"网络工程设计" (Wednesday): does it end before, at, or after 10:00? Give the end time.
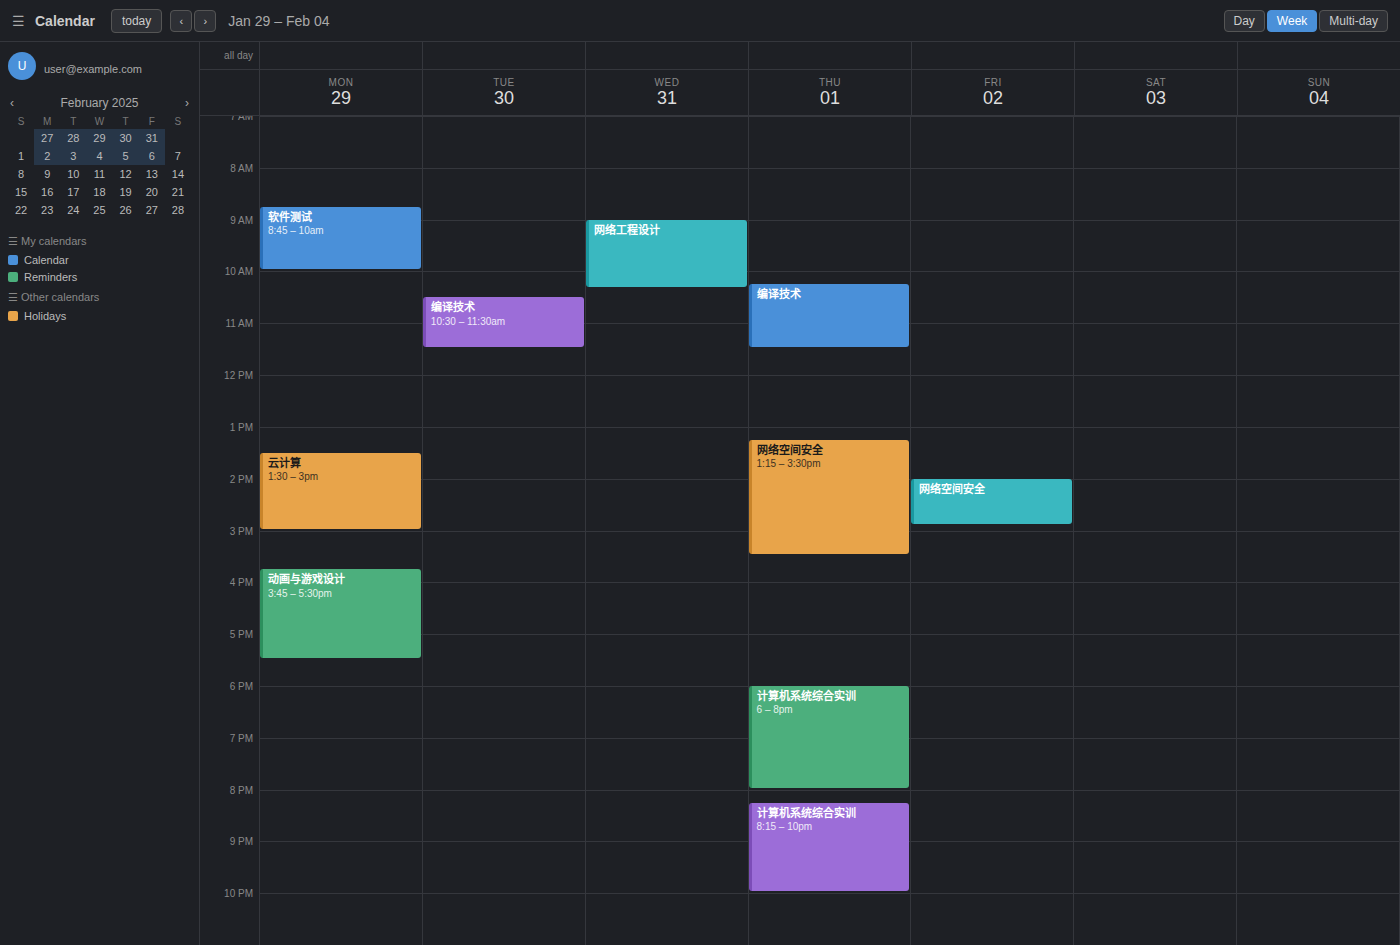
10:20 -- after 10:00, 20 minutes below the 10:00 line.